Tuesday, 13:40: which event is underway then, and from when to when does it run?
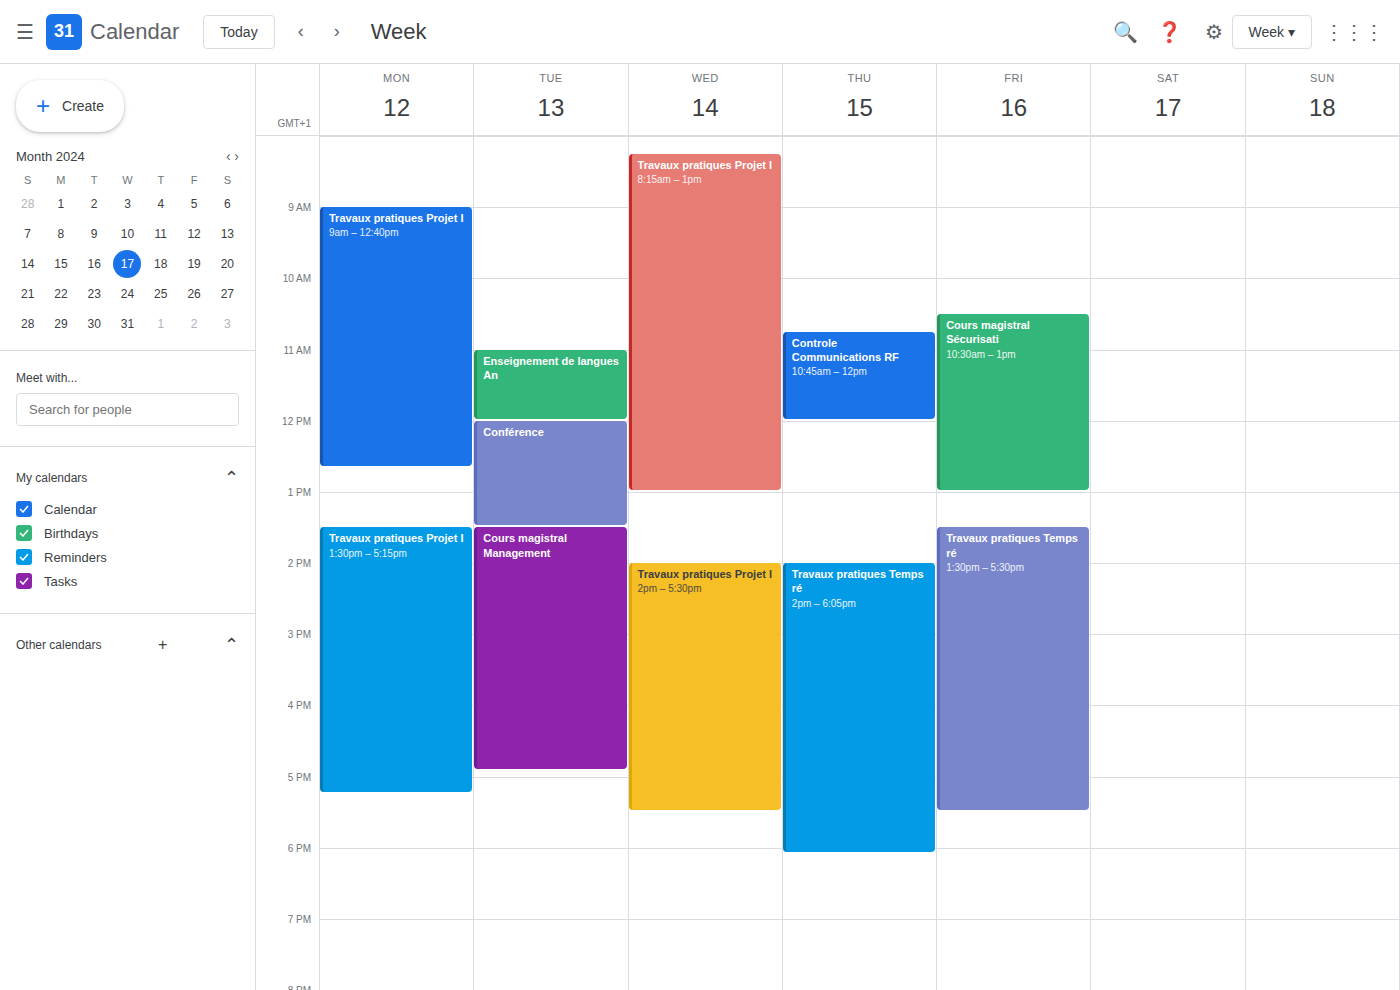
"Cours magistral Management", 13:30 to 16:55